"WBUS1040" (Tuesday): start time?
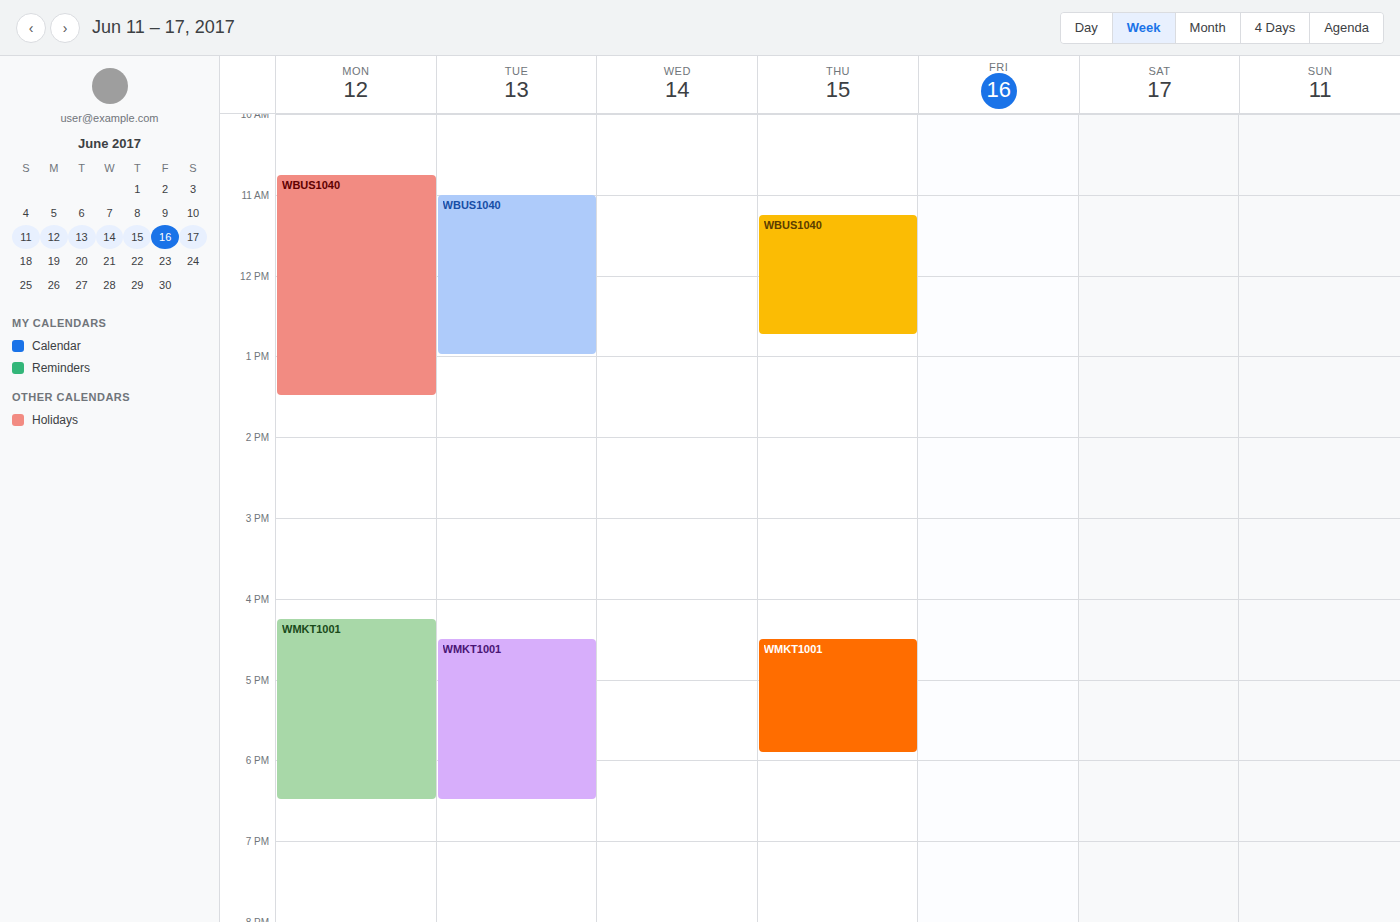
11:00